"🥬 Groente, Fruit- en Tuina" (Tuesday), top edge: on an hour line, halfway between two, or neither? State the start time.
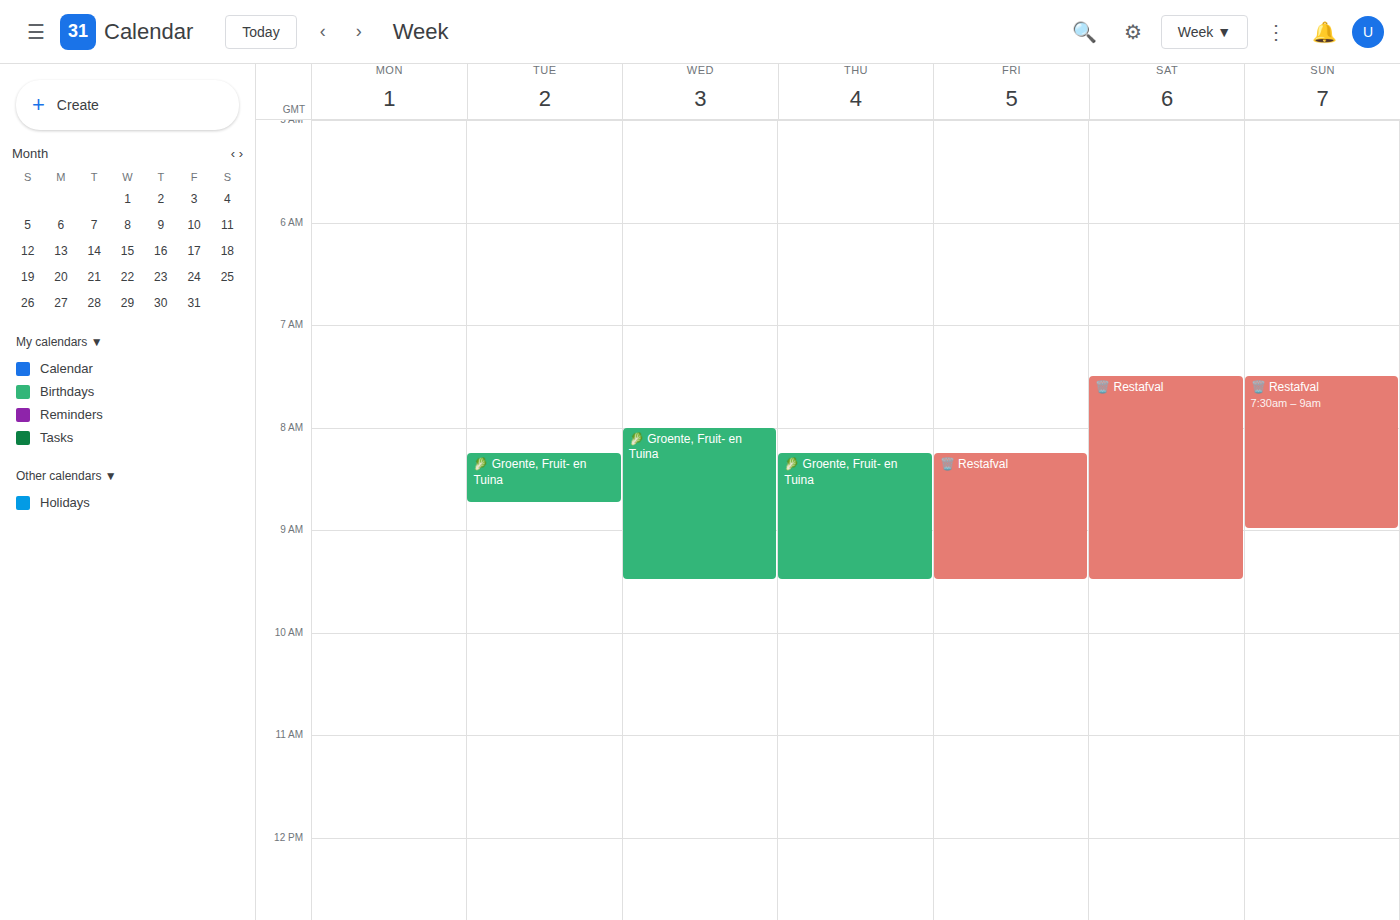
08:15 -- neither: a quarter of the way from the 08:00 line to the 09:00 line.